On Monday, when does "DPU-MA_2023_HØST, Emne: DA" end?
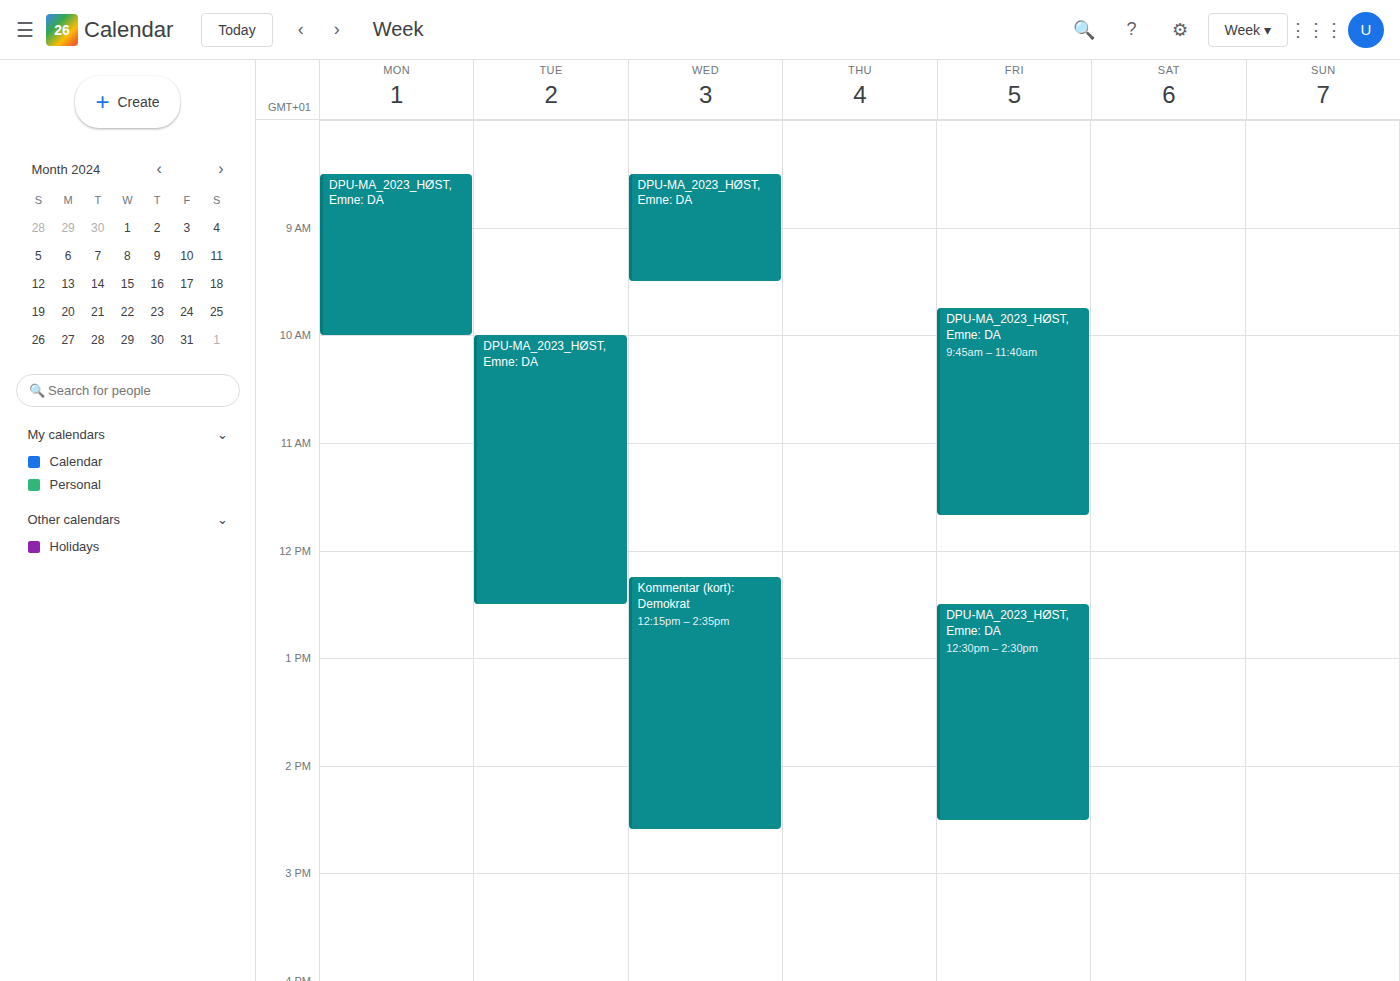
10:00